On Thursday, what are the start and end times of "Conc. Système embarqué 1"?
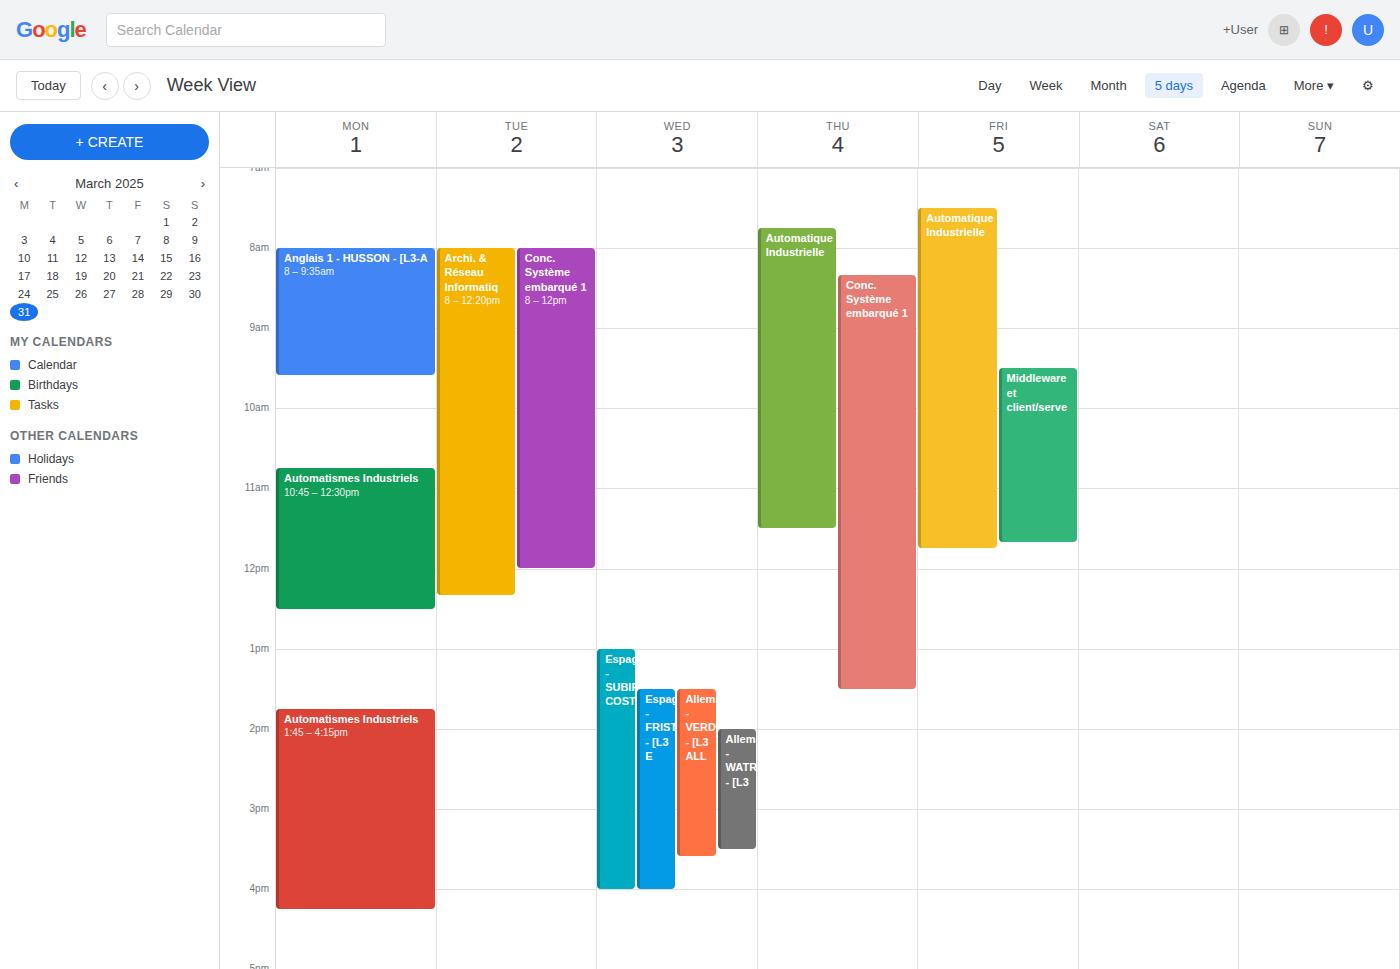
8:20 AM to 1:30 PM